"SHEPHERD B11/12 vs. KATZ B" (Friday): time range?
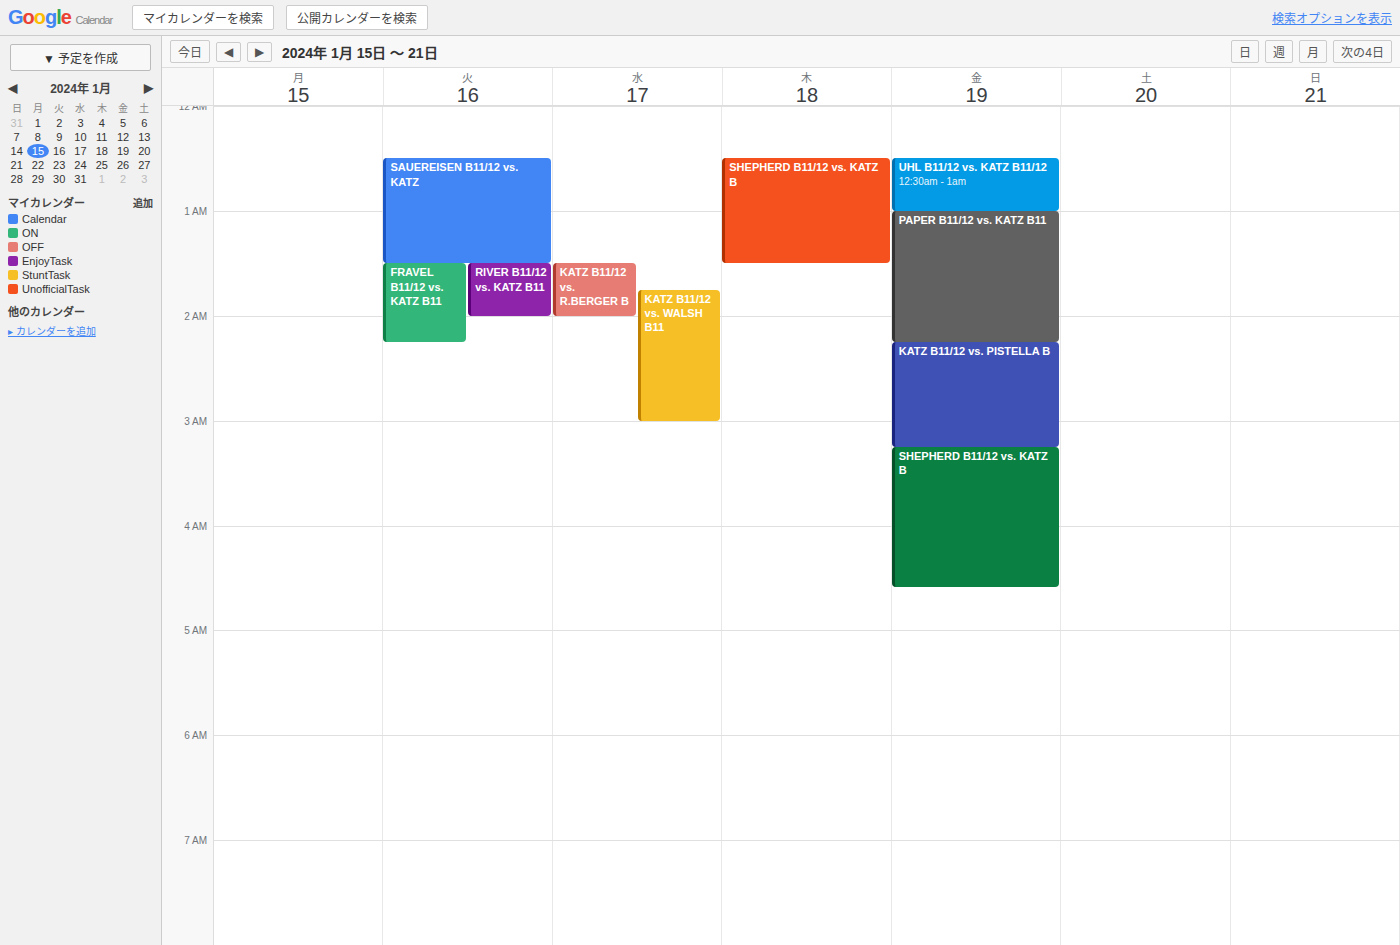
3:15 AM to 4:35 AM